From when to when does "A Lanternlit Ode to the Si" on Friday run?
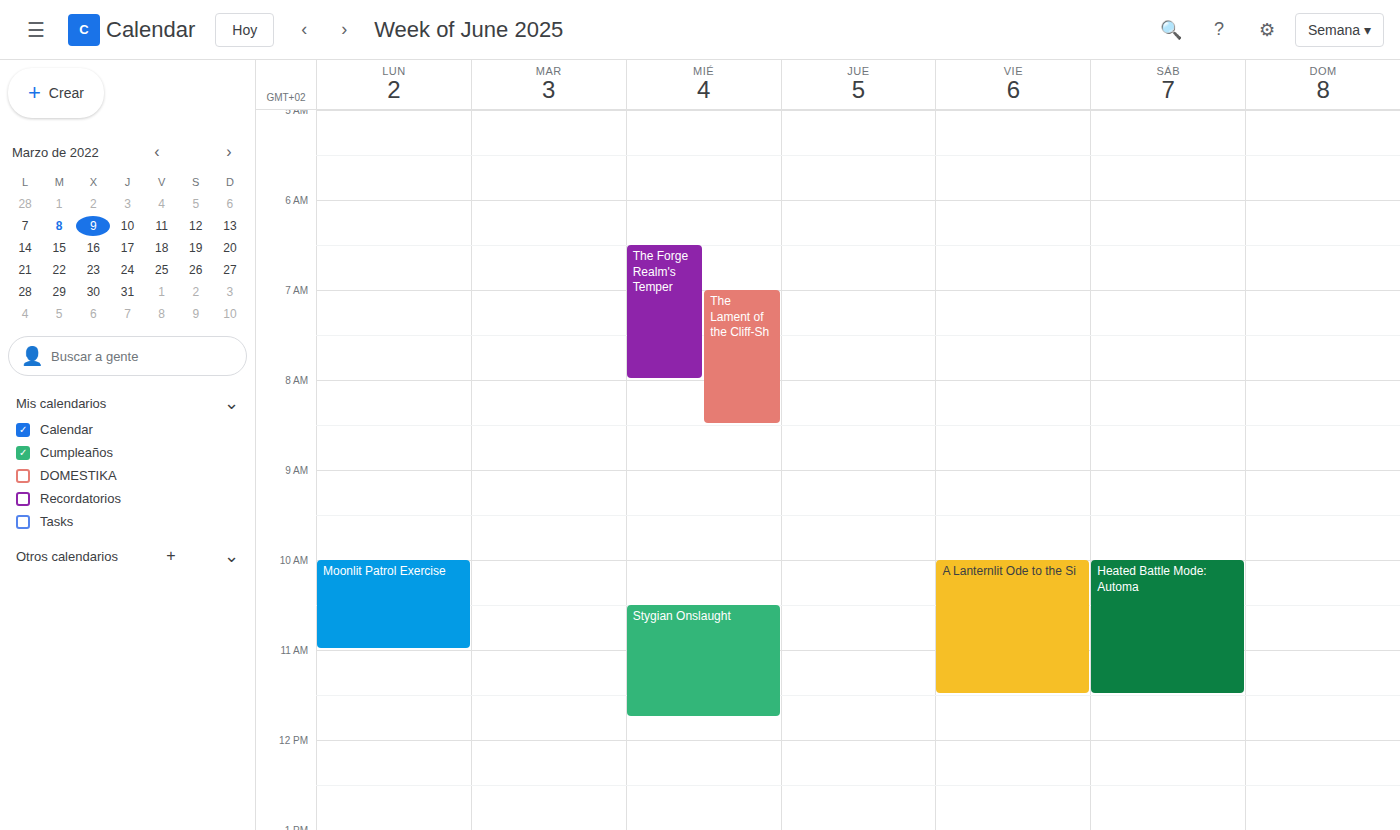
10:00 AM to 11:30 AM